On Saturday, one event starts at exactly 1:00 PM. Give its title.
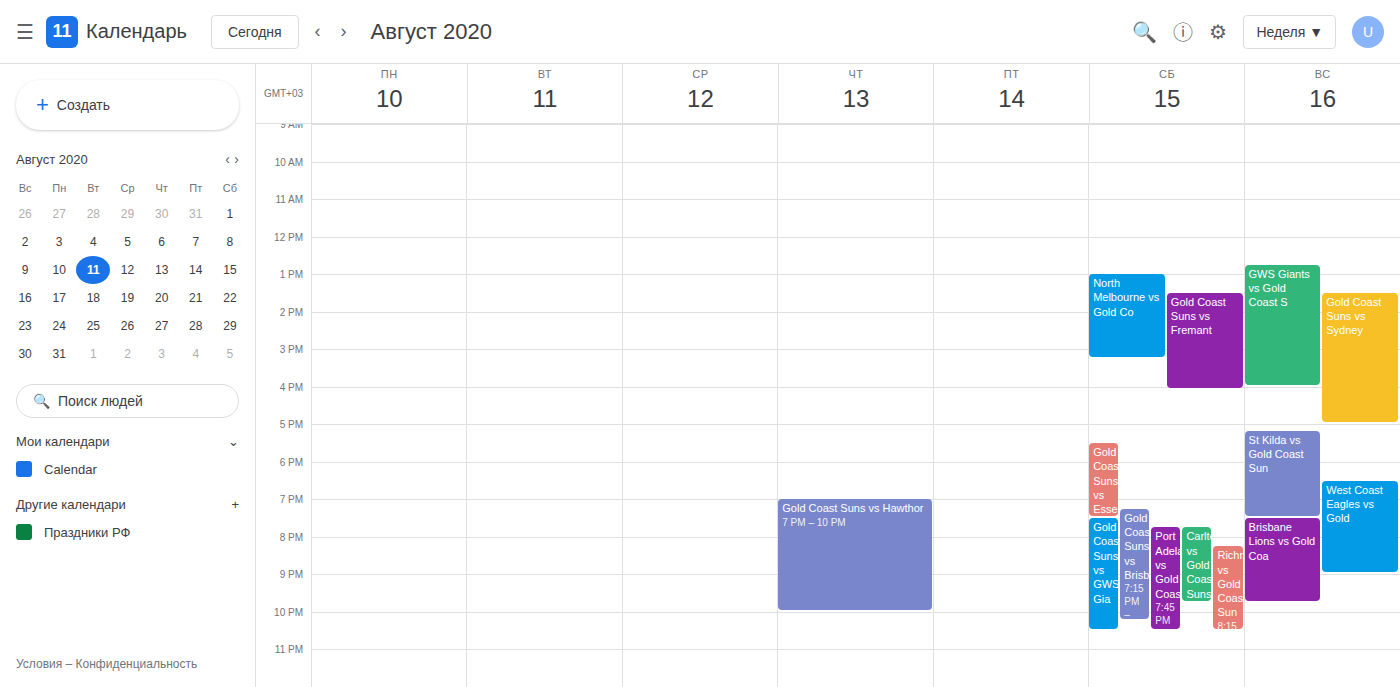
"North Melbourne vs Gold Co"